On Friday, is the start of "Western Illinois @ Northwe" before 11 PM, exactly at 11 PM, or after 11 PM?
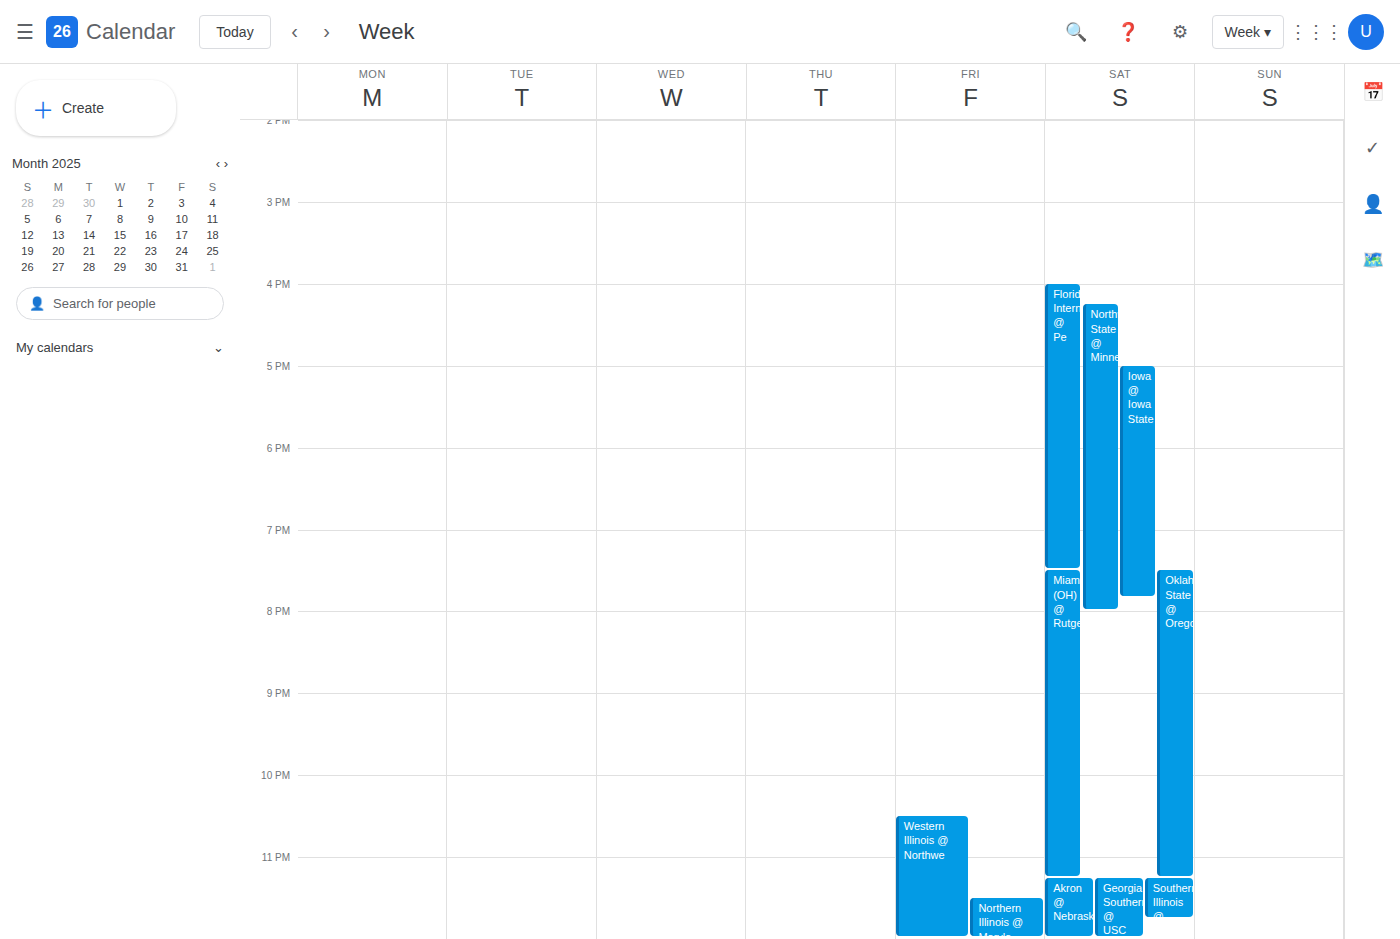
10:30 PM -- before 11 PM, 30 minutes above the 11 PM line.